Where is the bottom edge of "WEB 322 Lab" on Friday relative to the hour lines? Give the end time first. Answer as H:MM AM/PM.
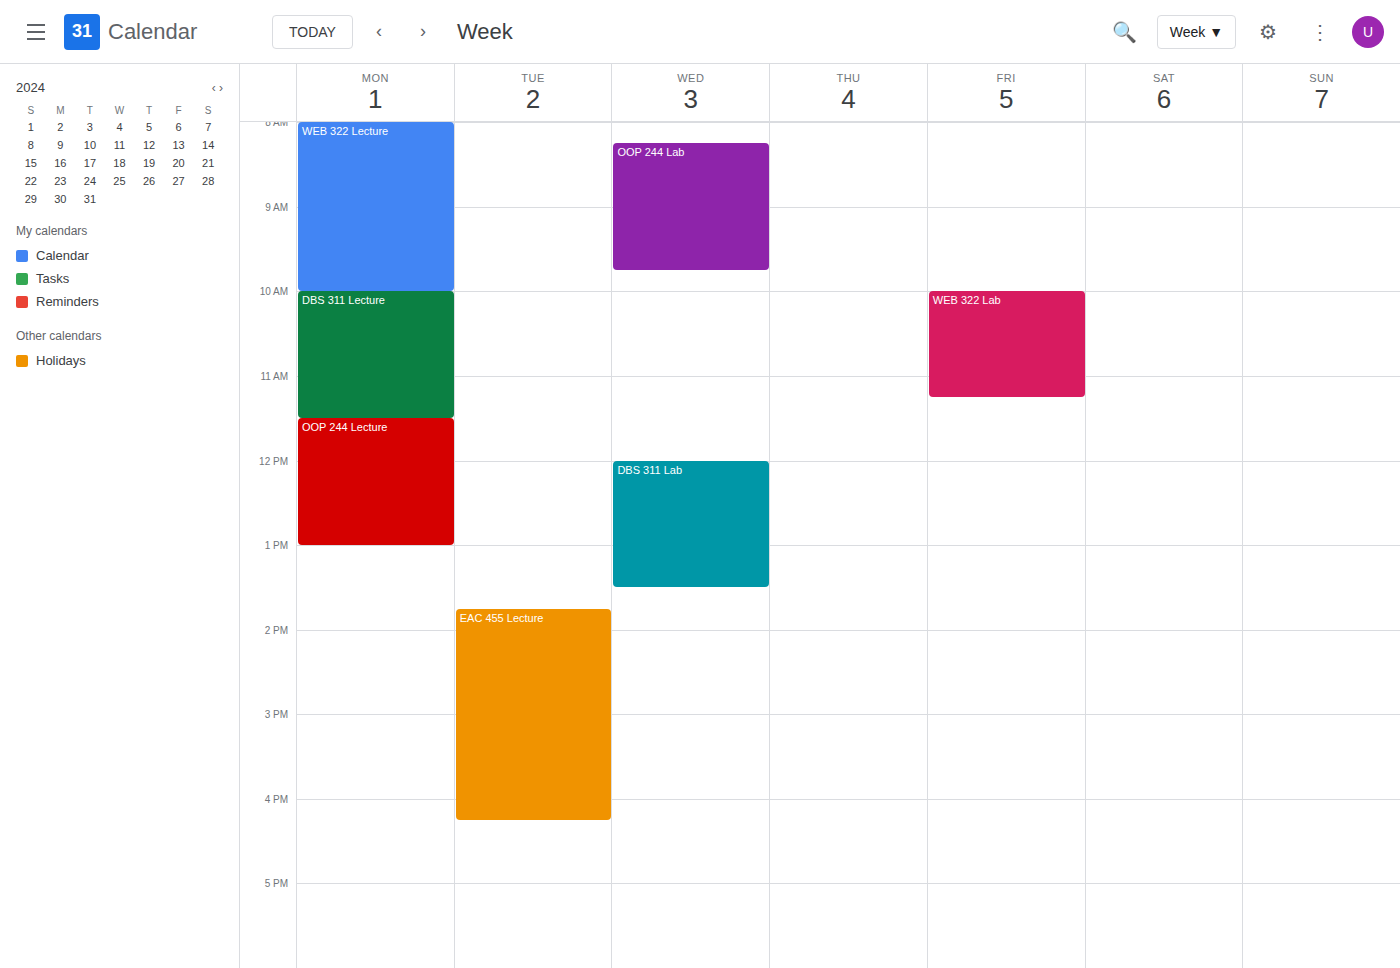
11:15 AM -- neither: a quarter of the way from the 11 AM line to the 12 PM line.